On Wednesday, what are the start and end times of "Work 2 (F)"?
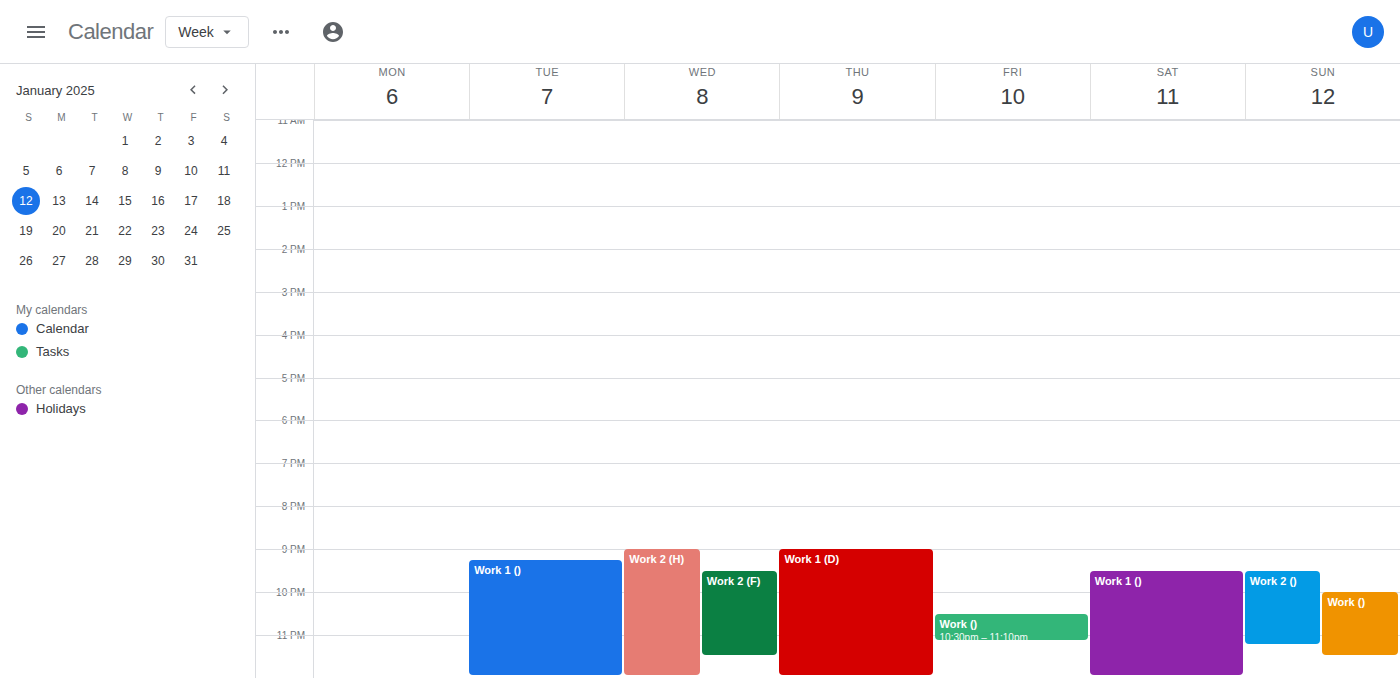
21:30 to 23:30